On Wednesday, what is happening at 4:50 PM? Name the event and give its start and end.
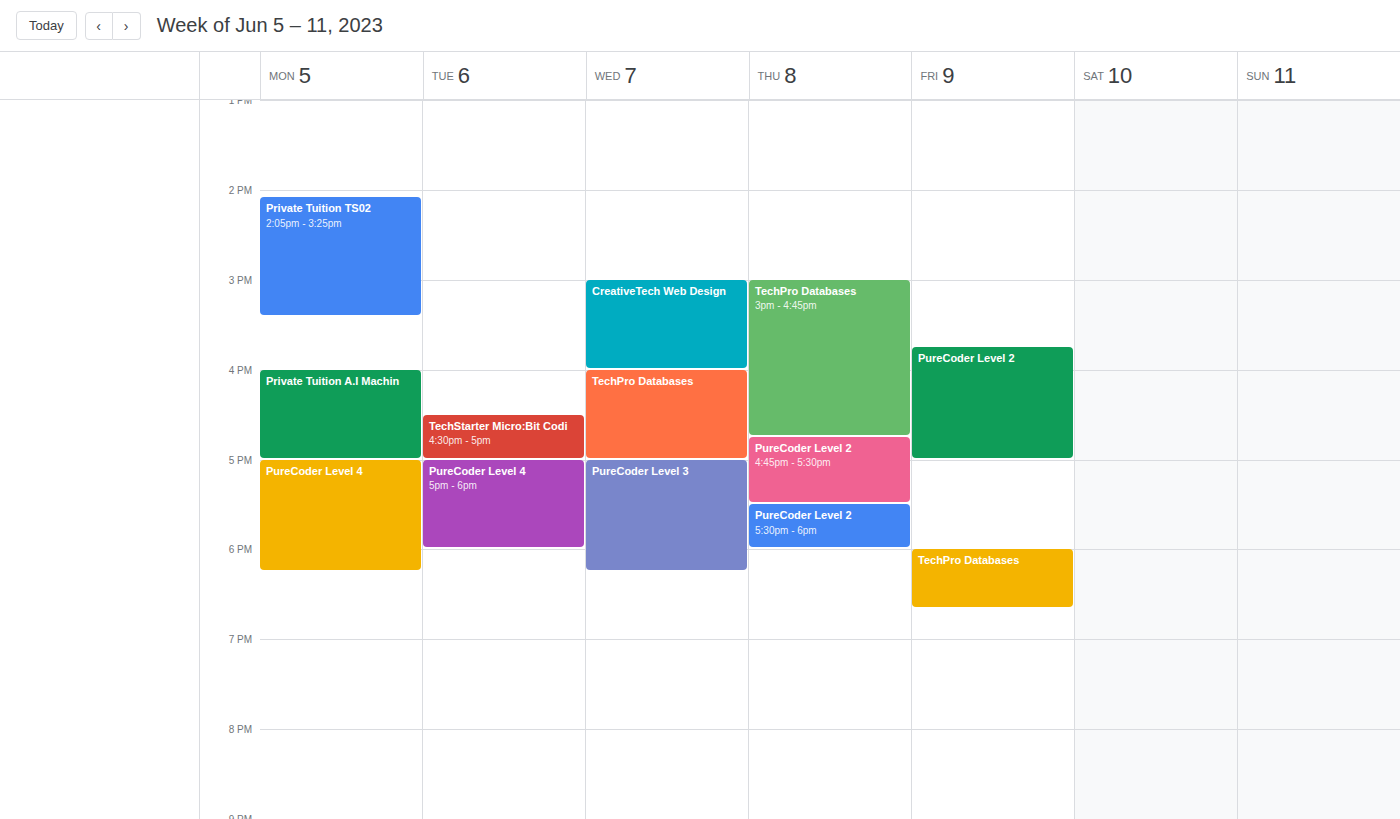
"TechPro Databases", 4:00 PM to 5:00 PM